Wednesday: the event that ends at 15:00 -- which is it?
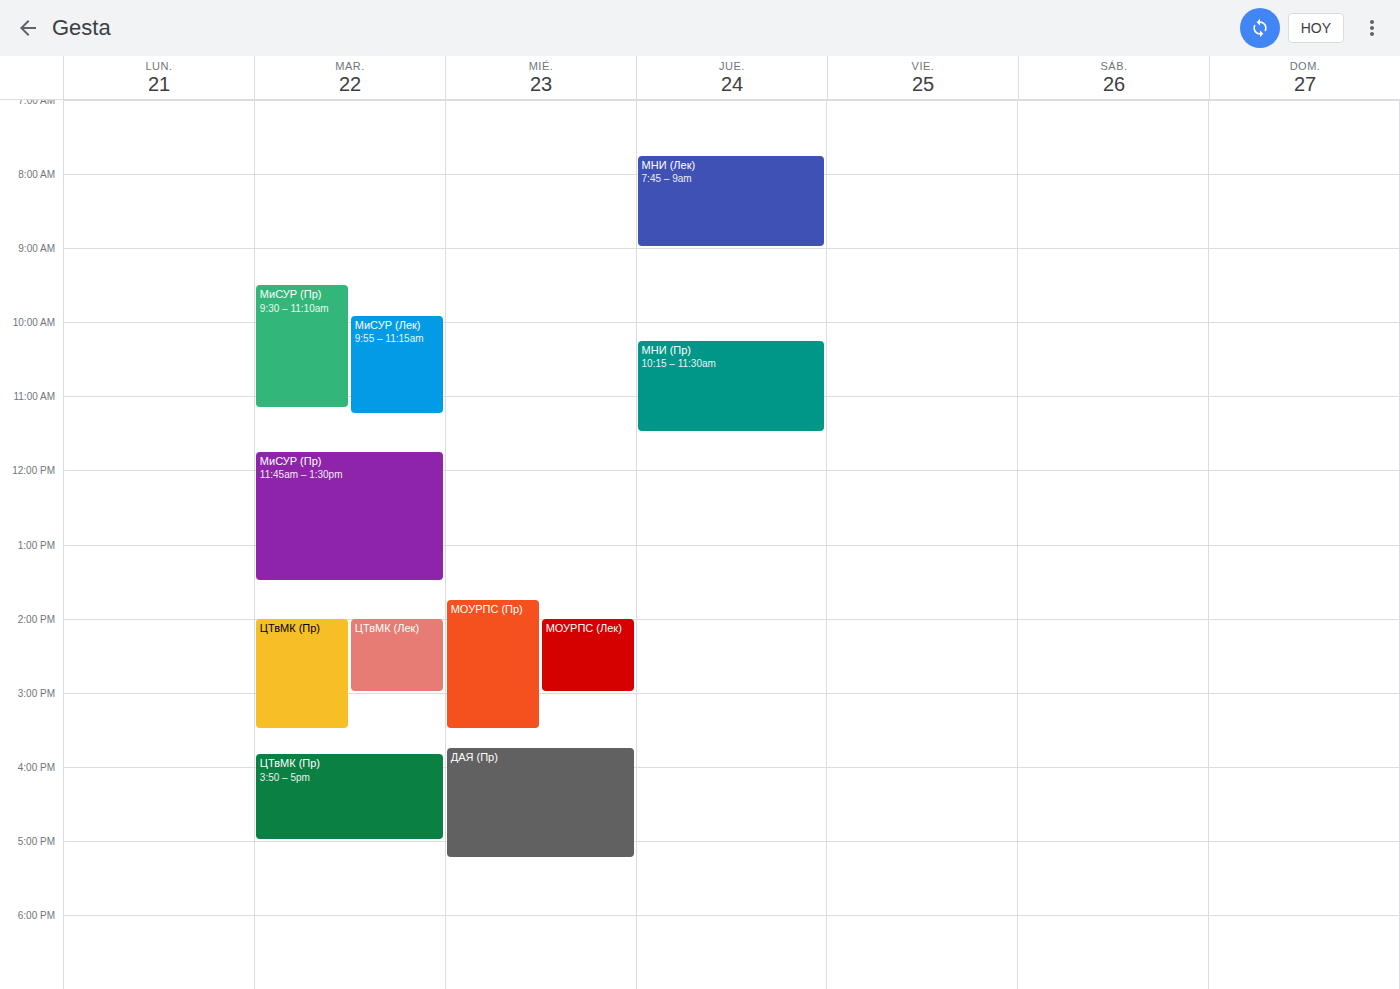
"МОУРПС (Лек)"